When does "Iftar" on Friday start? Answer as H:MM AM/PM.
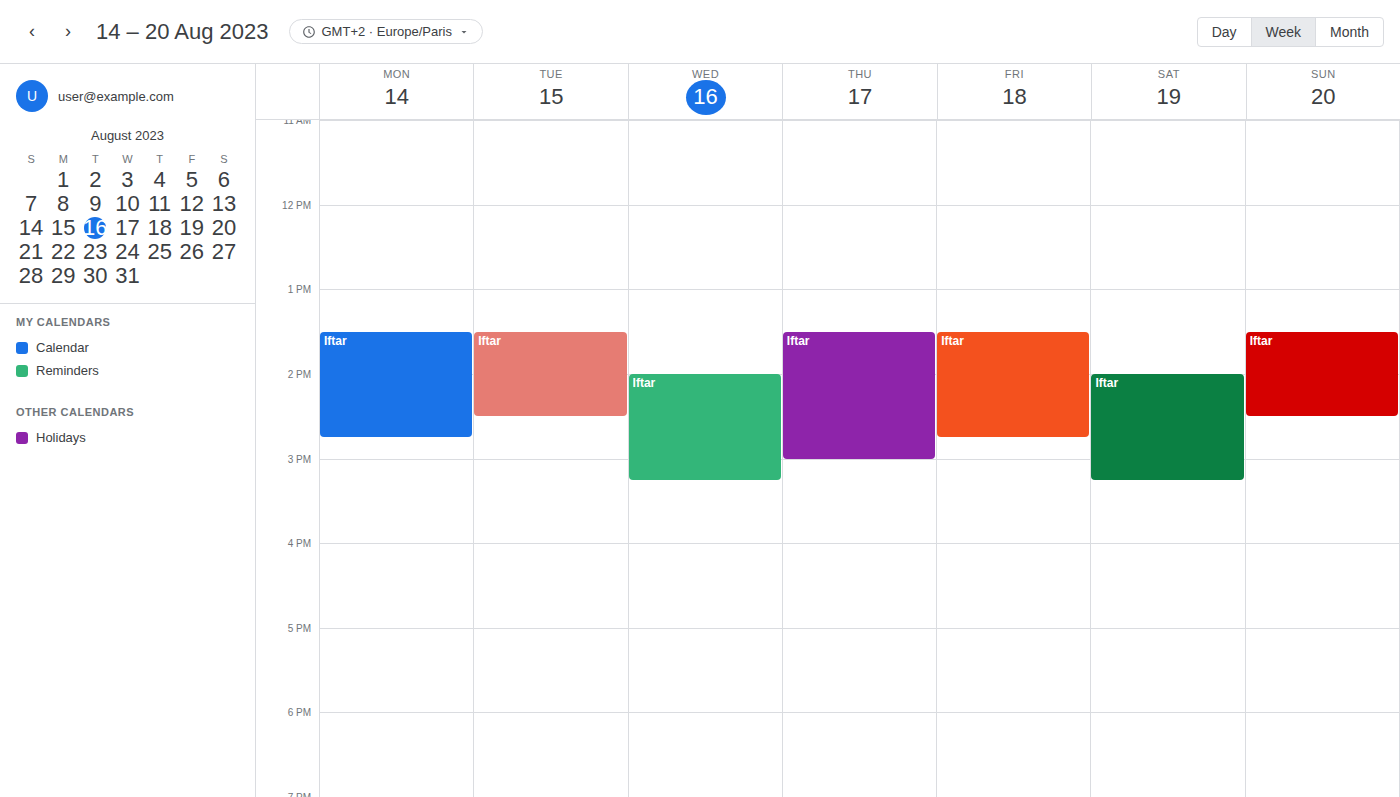
1:30 PM